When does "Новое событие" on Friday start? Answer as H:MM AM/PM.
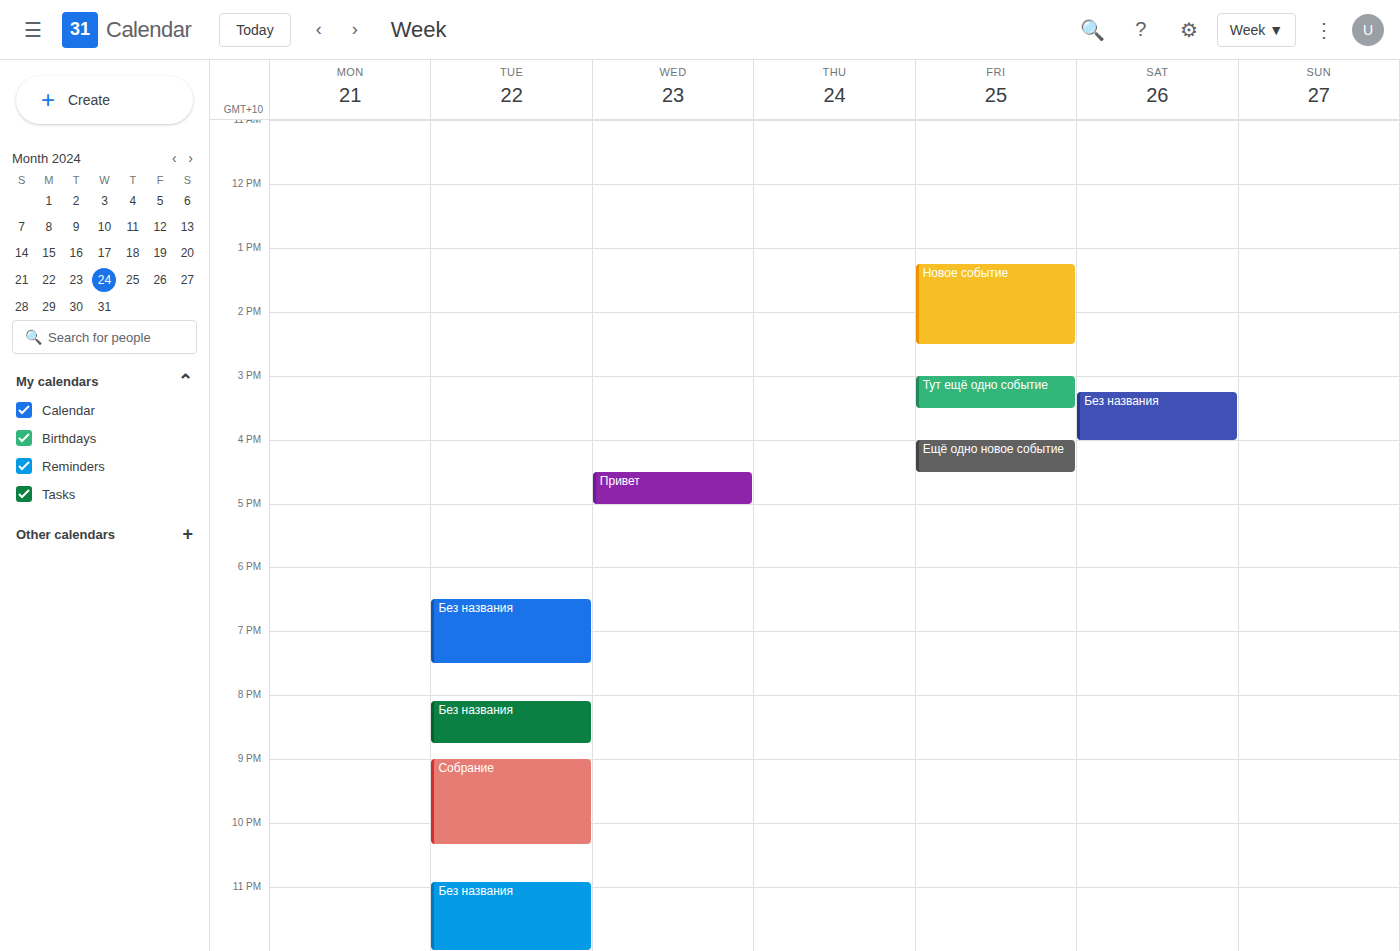
1:15 PM